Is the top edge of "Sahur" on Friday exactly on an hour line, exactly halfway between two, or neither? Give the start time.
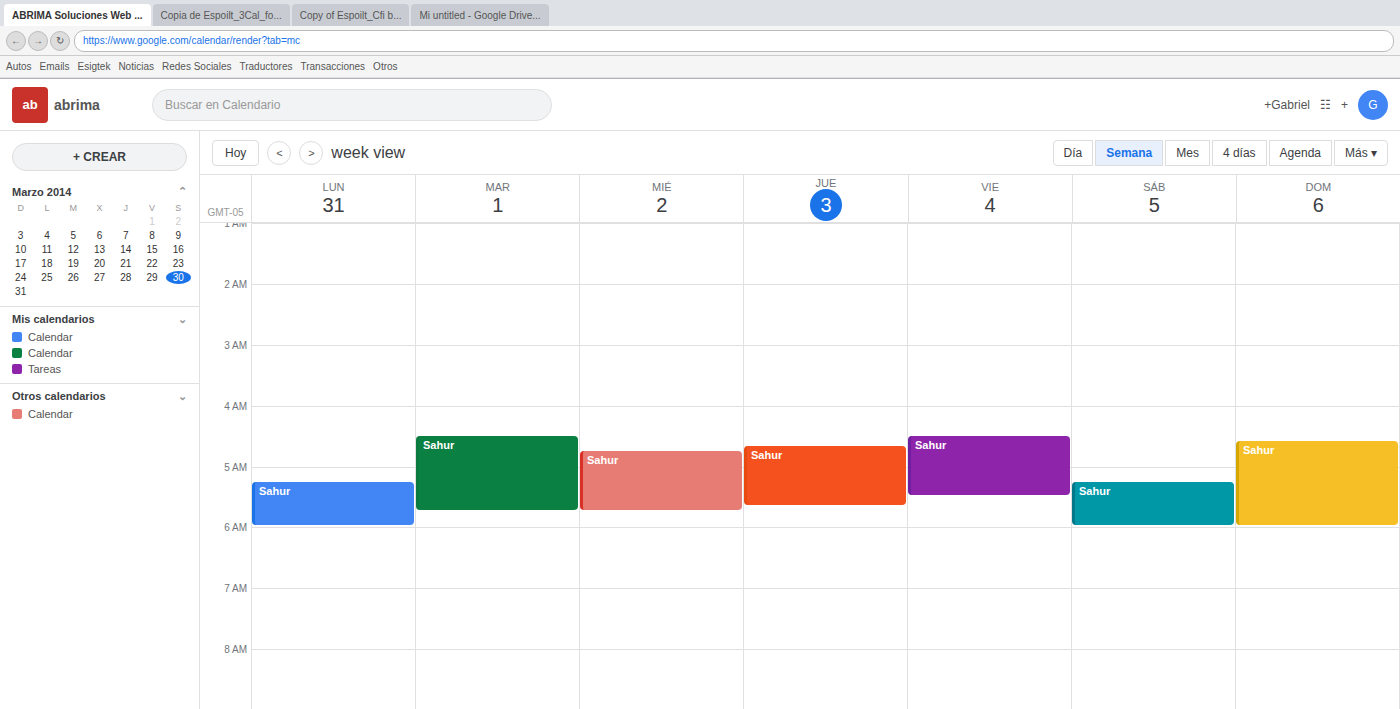
4:30 AM -- halfway between the 4 AM and 5 AM lines.